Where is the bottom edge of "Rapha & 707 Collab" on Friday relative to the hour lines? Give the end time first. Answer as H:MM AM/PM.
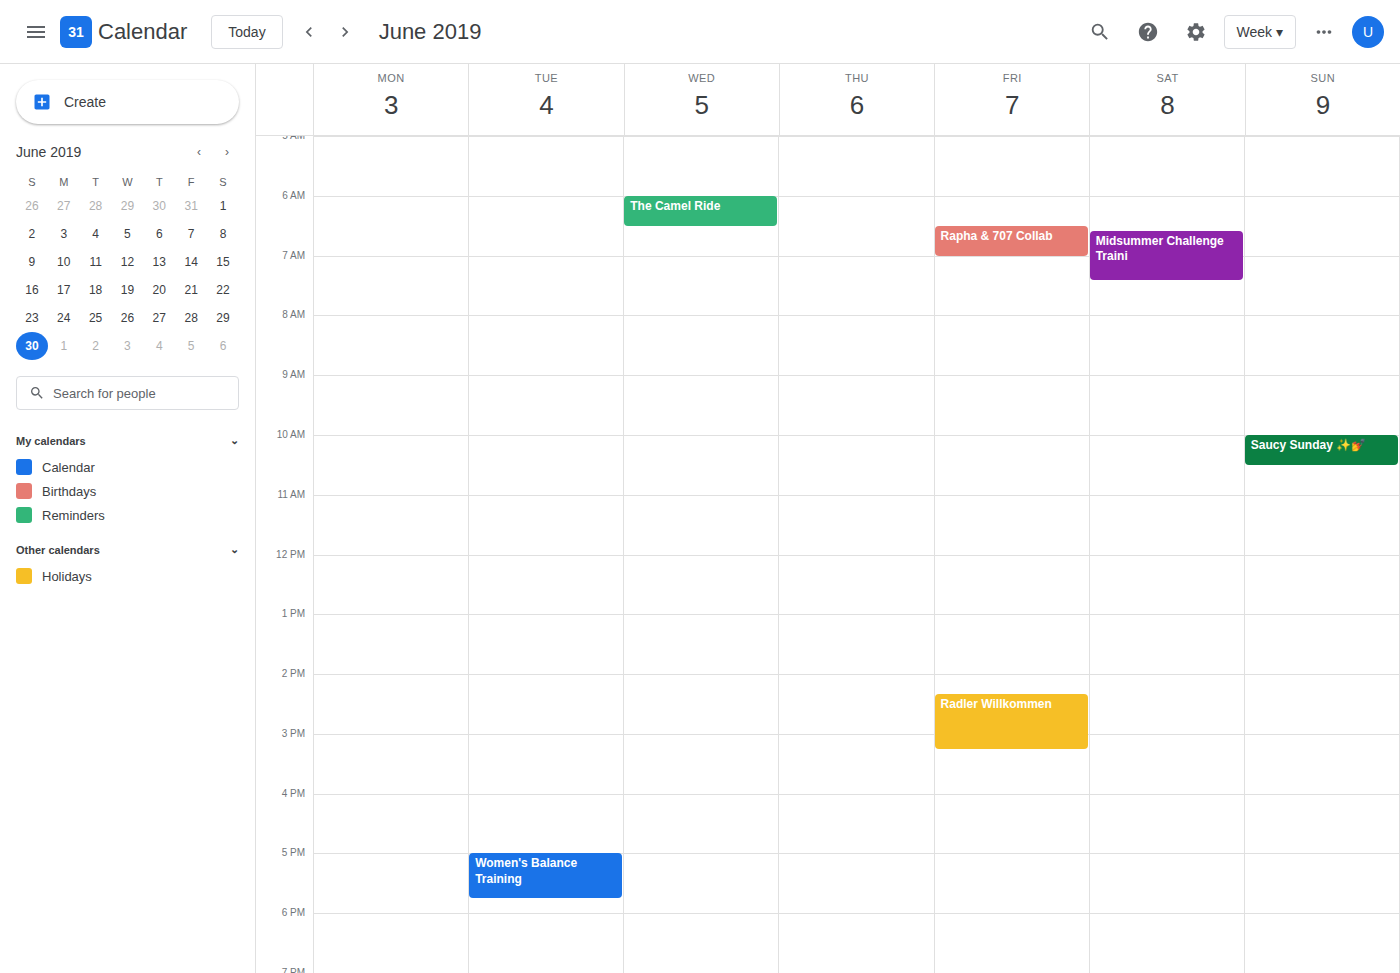
7:00 AM -- exactly on the 7 AM line.